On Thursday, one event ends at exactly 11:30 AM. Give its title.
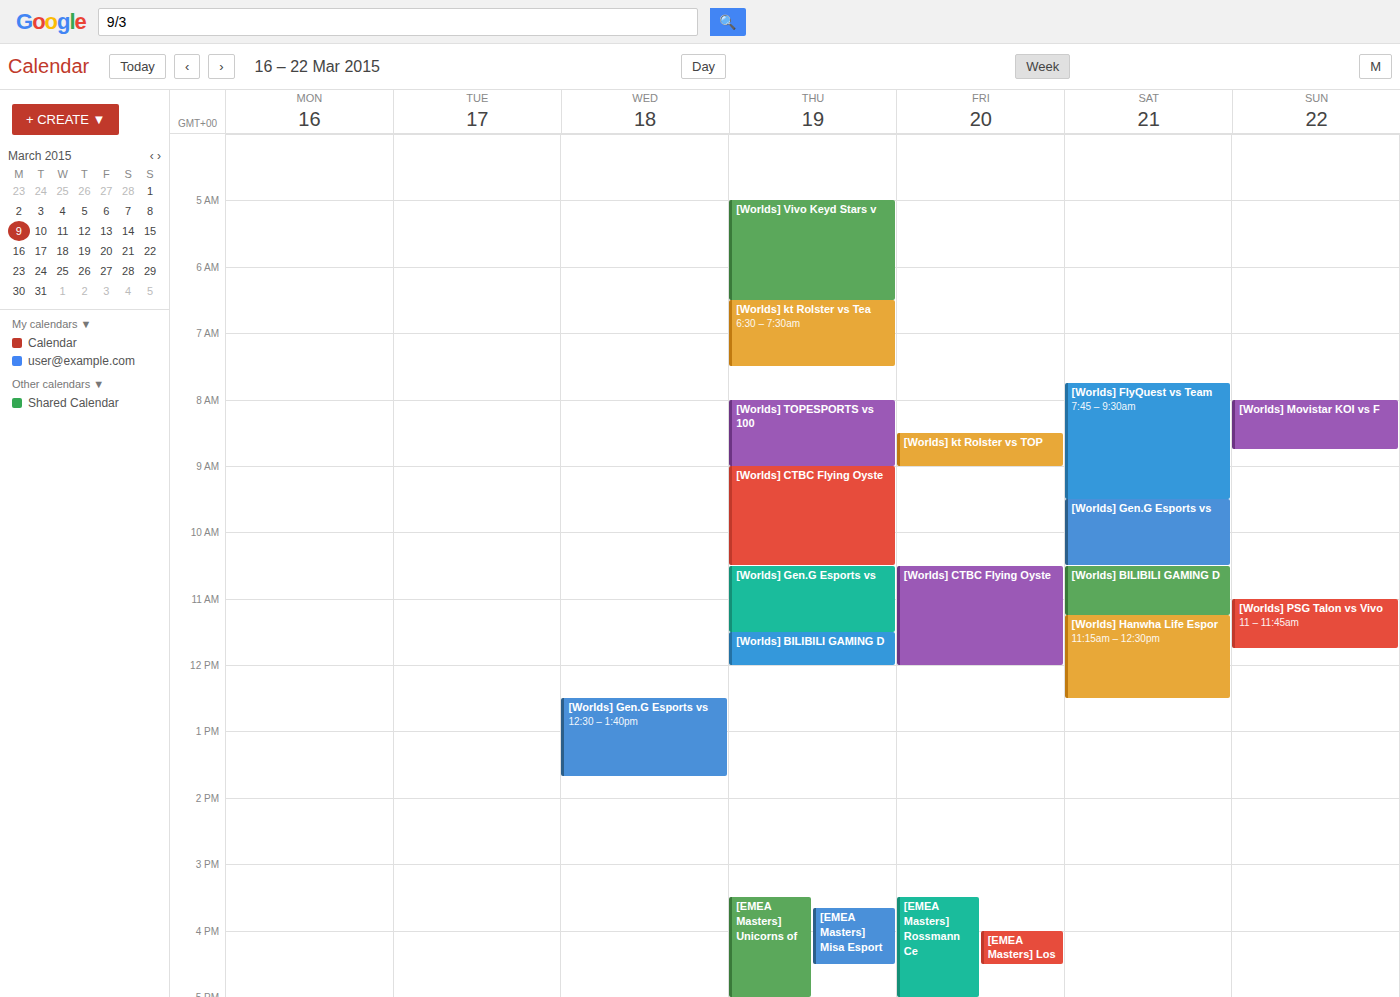
"[Worlds] Gen.G Esports vs"